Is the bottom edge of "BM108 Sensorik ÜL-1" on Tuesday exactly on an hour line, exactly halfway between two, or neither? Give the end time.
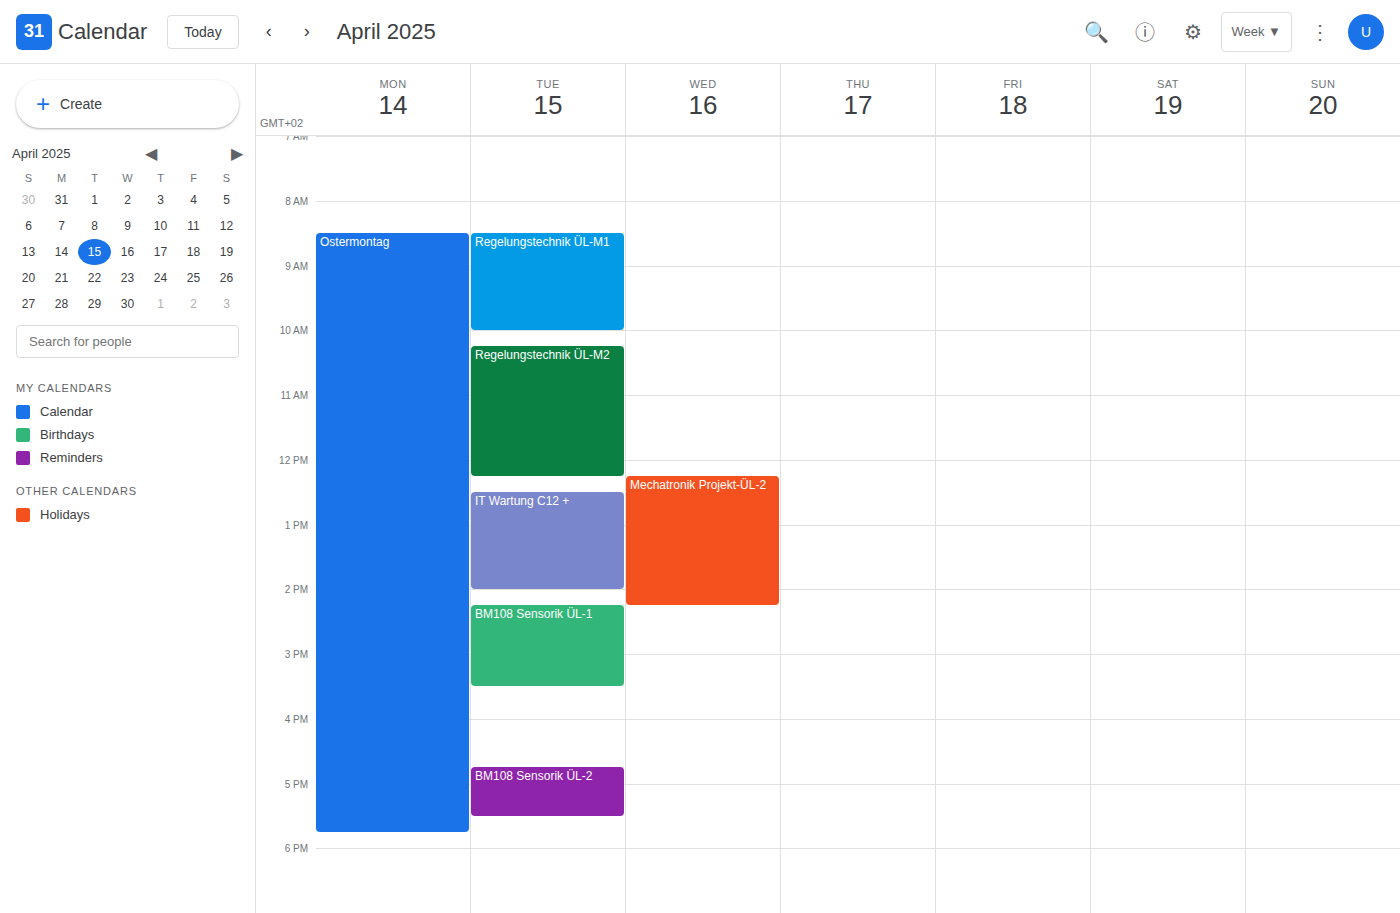
3:30 PM -- halfway between the 3 PM and 4 PM lines.